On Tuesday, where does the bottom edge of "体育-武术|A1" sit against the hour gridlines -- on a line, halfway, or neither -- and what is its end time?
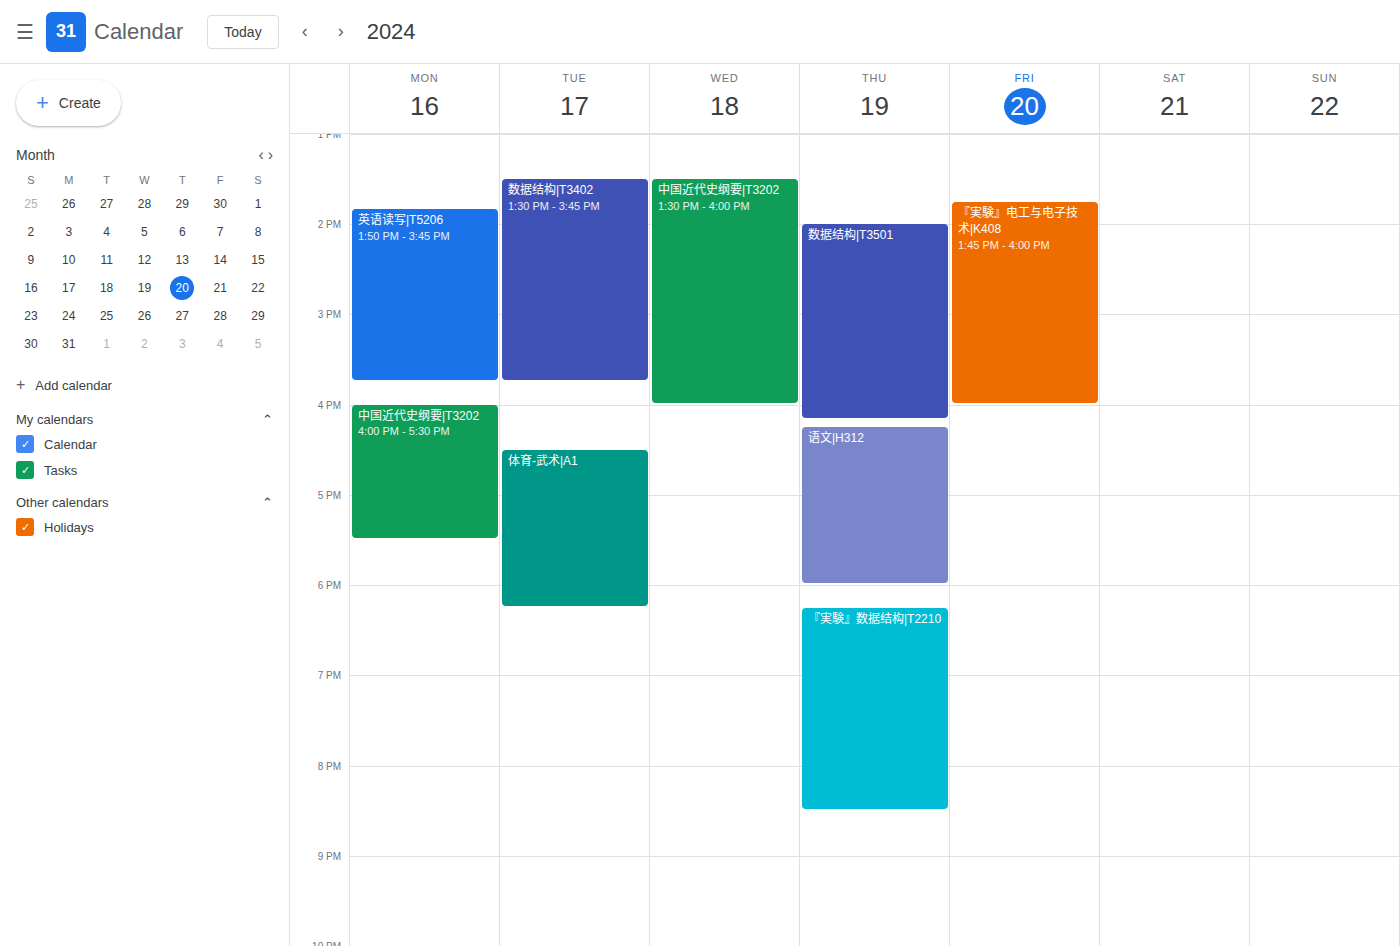
6:15 PM -- neither: a quarter of the way from the 6 PM line to the 7 PM line.